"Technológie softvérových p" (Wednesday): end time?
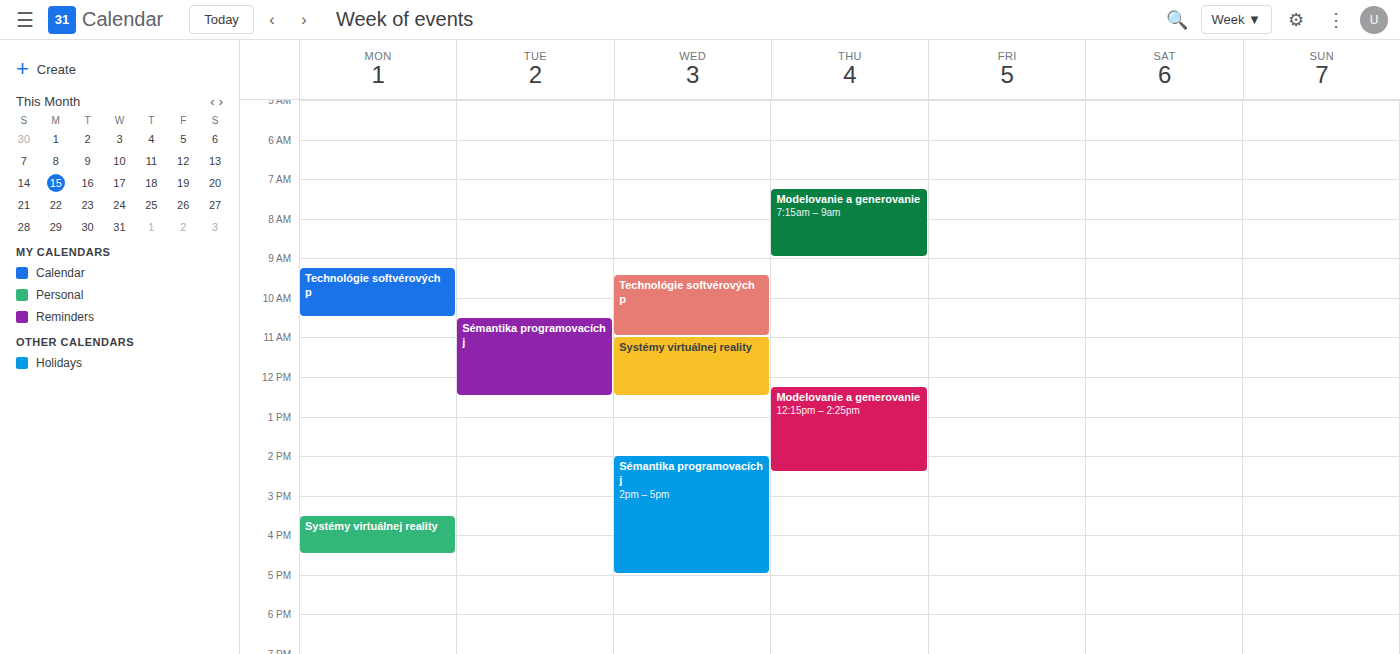
11:00 AM